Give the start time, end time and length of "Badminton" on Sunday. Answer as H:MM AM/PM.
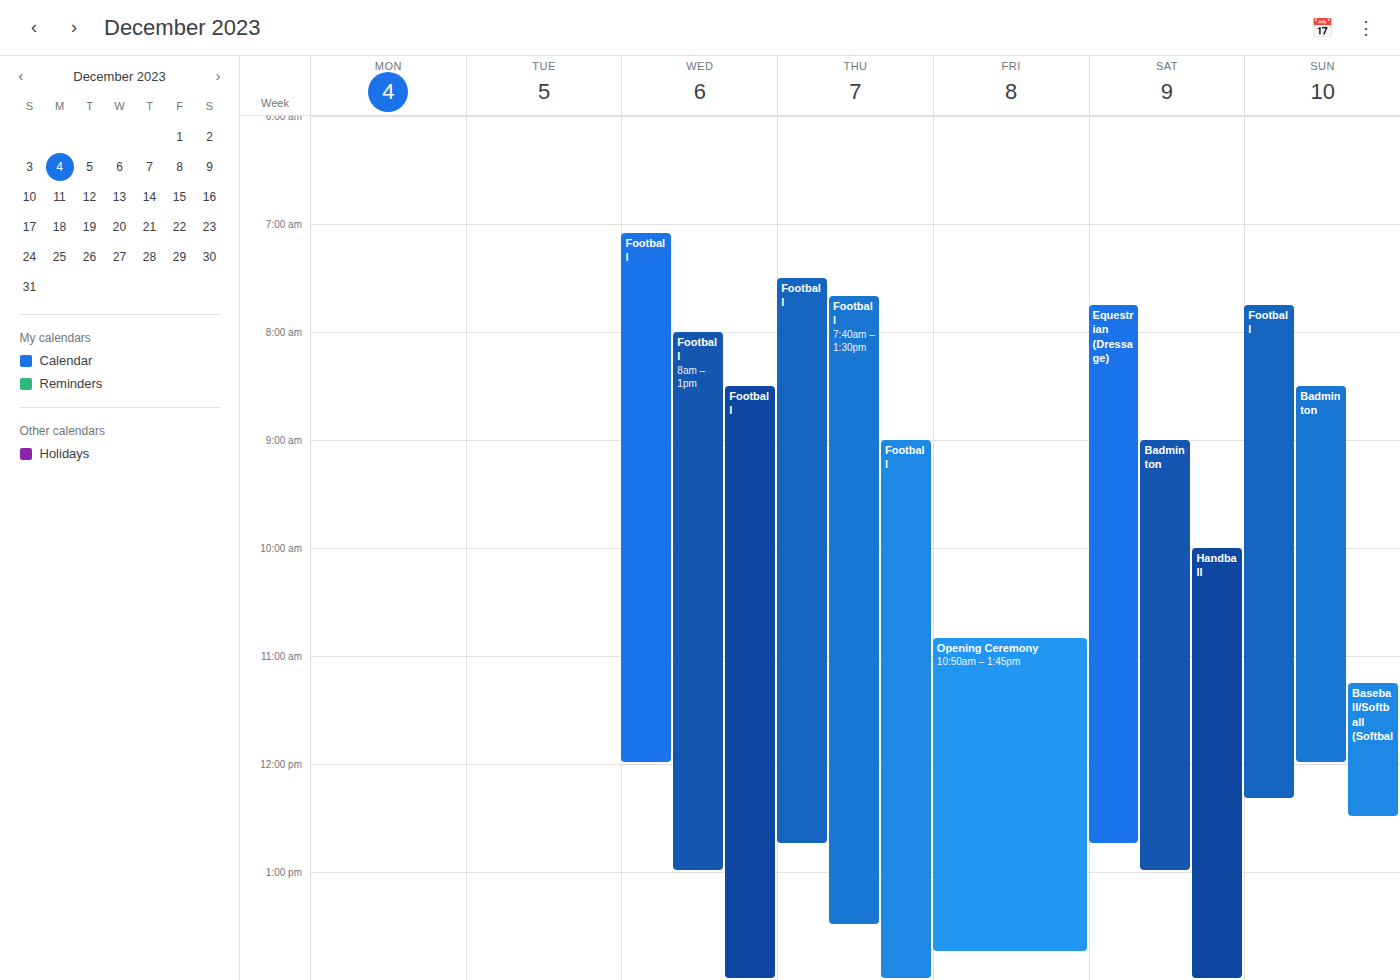
8:30 AM to 12:00 PM, 3 hours 30 minutes